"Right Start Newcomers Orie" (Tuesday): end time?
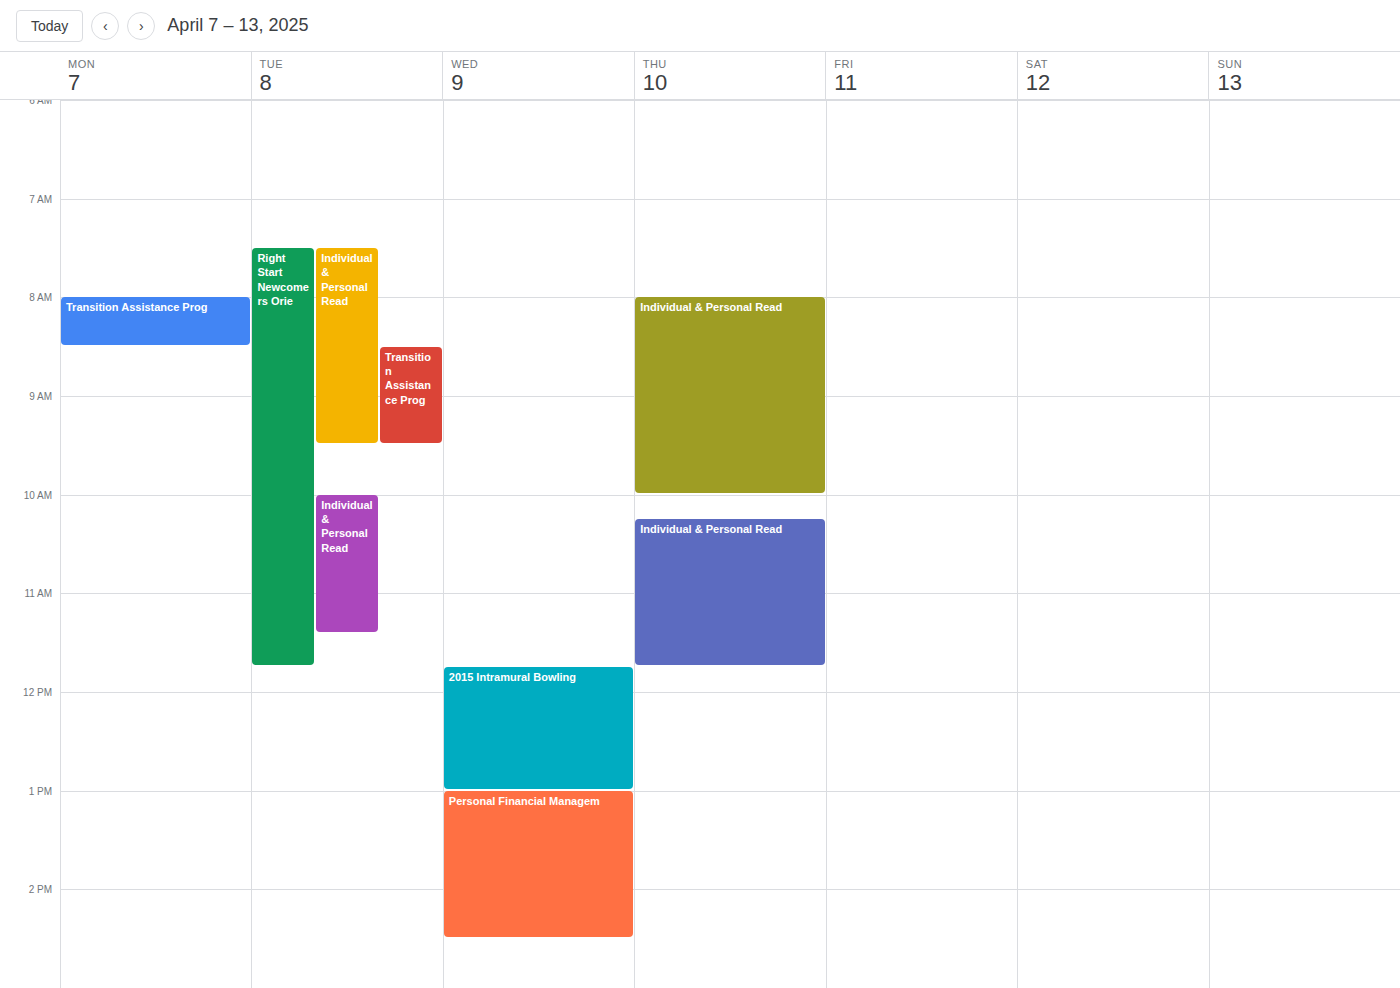
11:45 AM